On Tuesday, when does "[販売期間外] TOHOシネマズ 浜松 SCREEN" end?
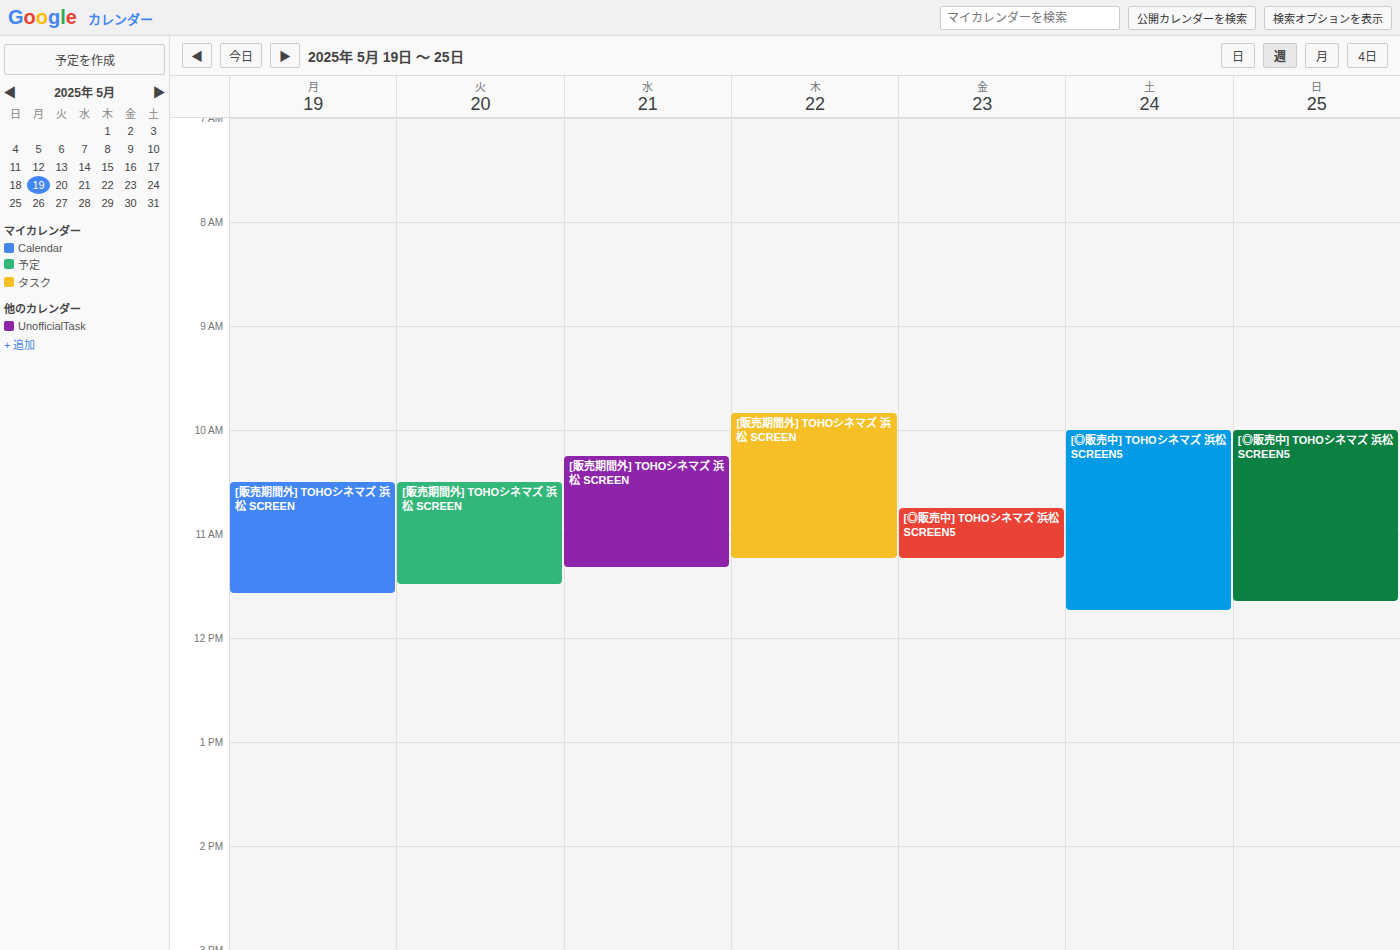
11:30 AM